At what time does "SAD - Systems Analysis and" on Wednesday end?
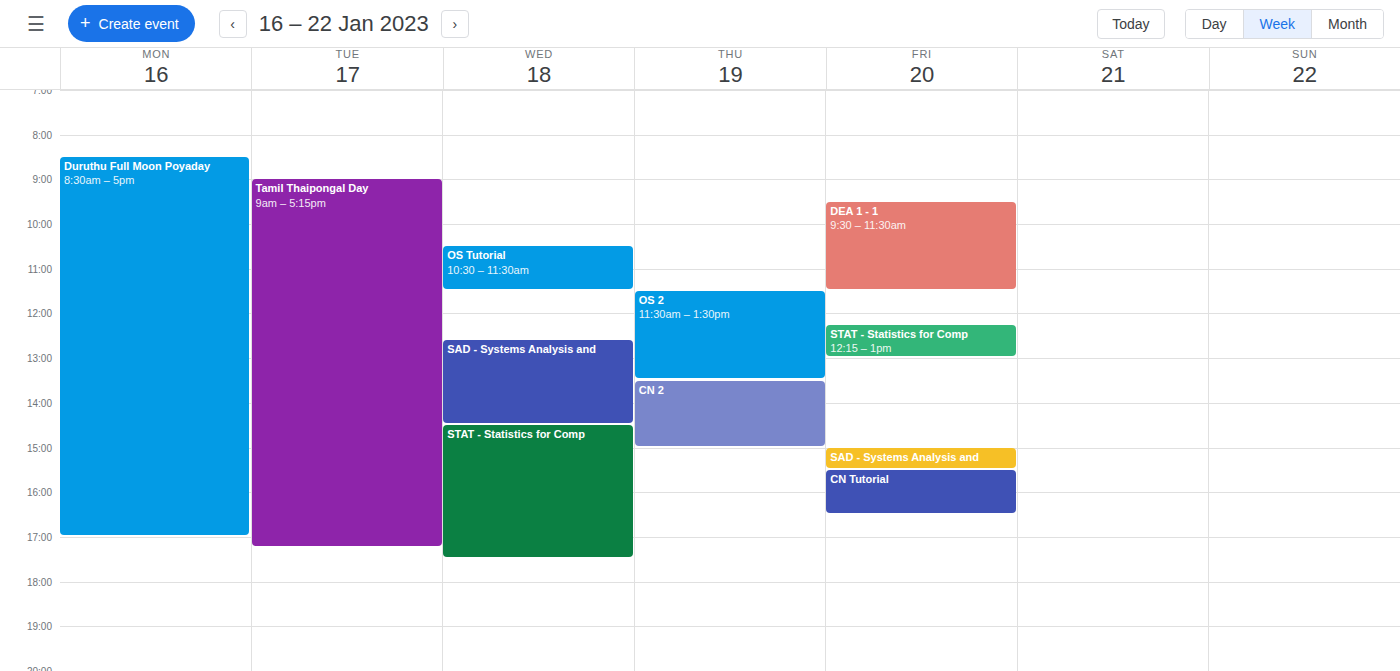
14:30